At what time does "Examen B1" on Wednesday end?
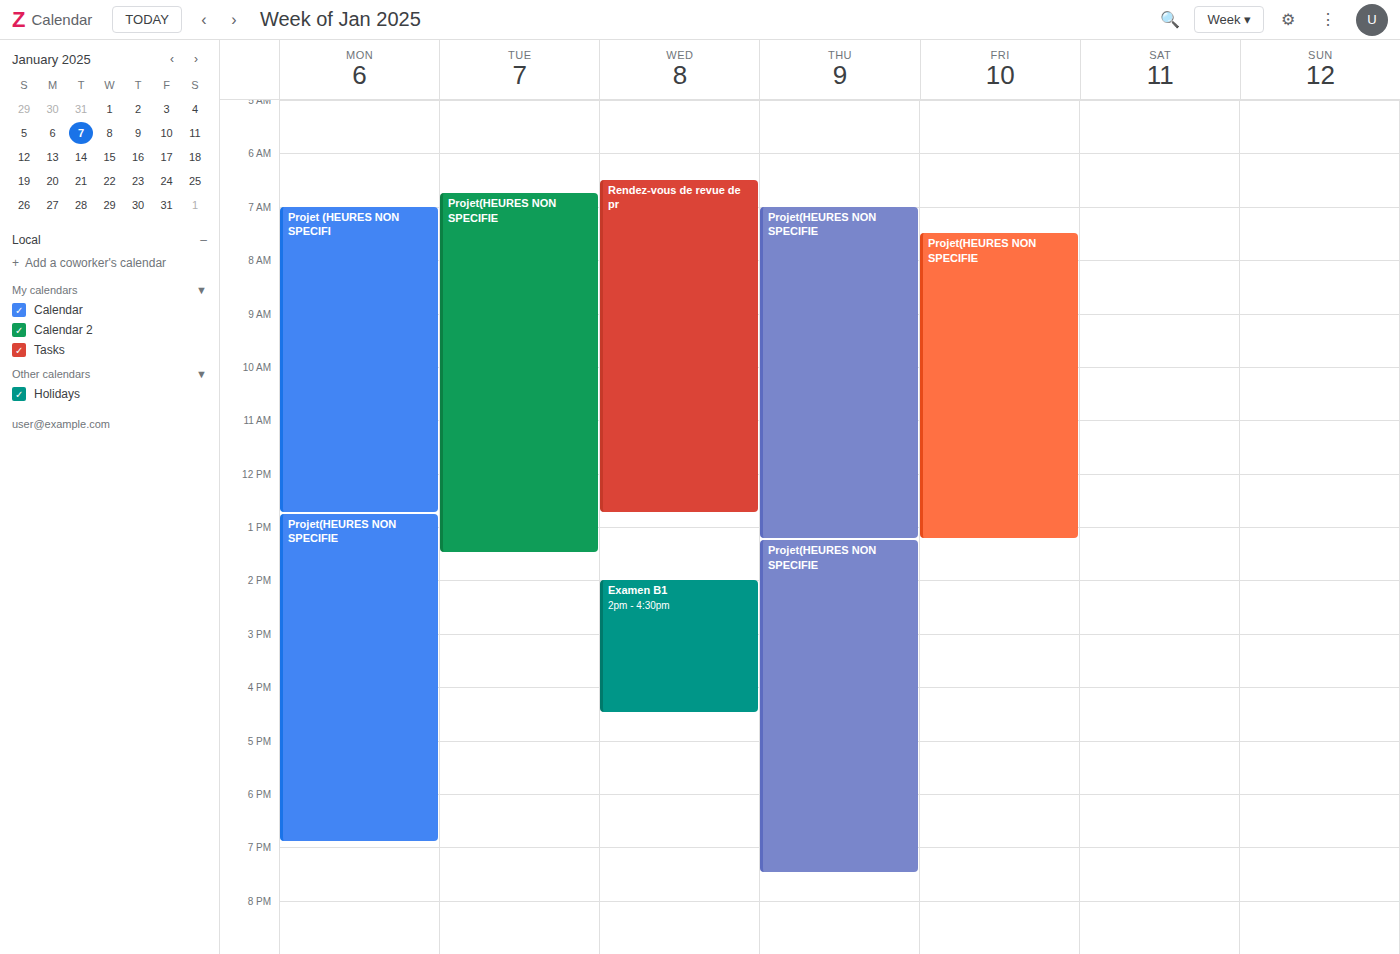
4:30 PM